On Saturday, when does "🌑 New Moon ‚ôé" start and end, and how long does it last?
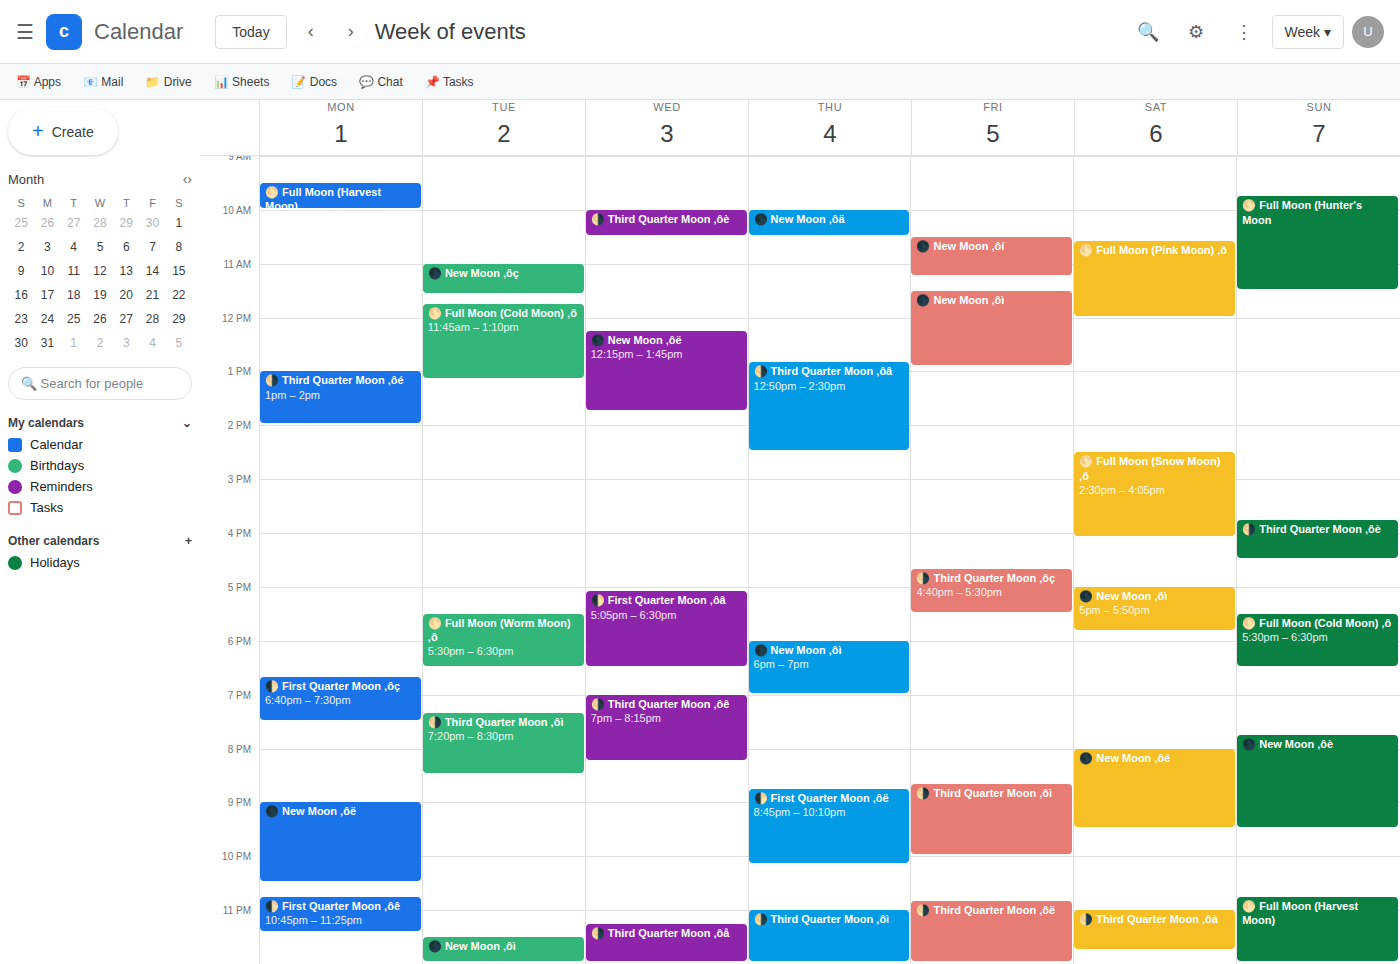
8:00 PM to 9:30 PM, 1 hour 30 minutes